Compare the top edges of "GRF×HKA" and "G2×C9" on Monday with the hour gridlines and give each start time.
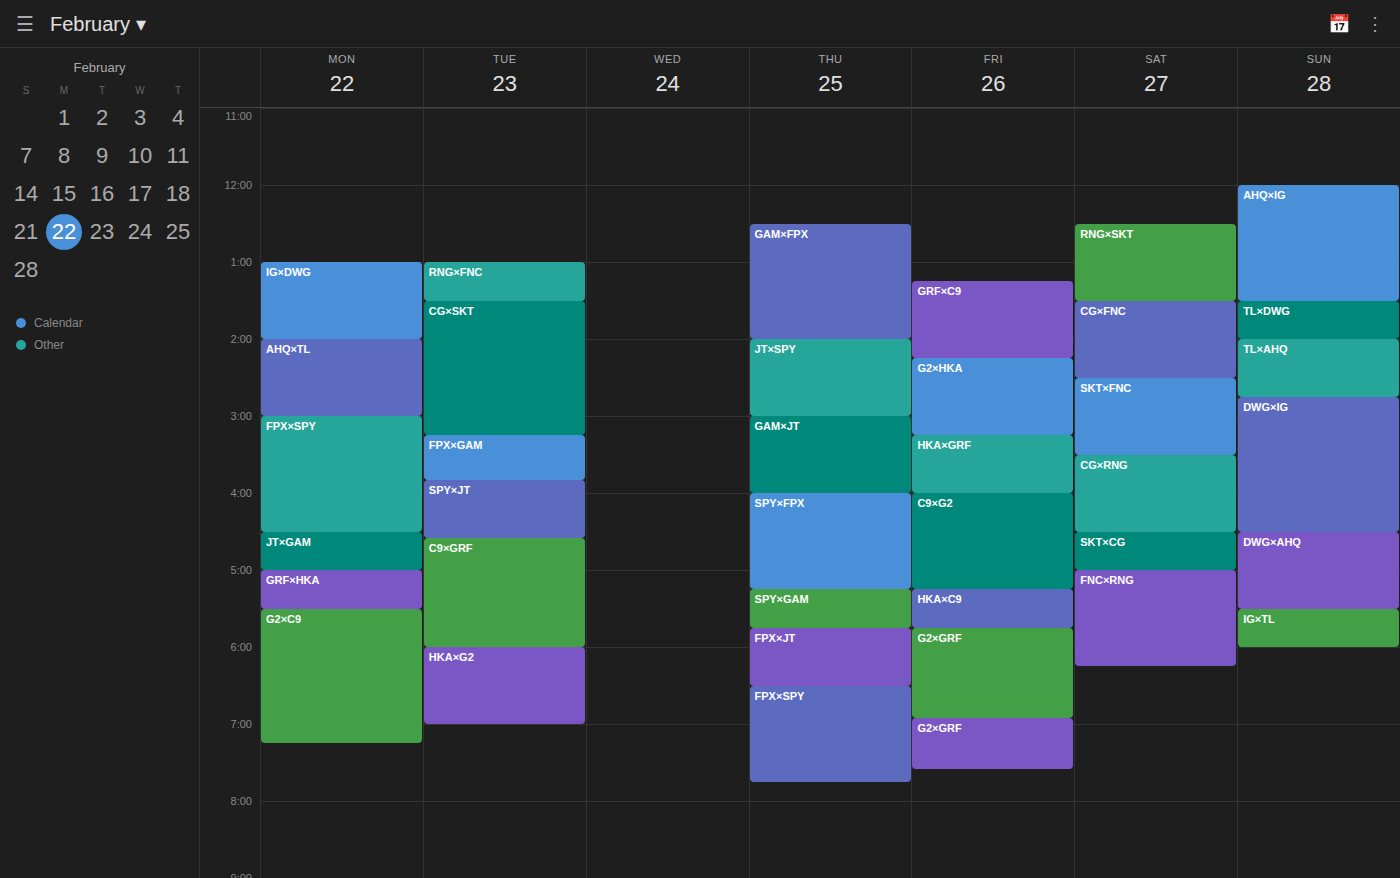
"GRF×HKA": 5:00 PM, exactly on the 5 PM line. "G2×C9": 5:30 PM, halfway between the 5 PM and 6 PM lines.